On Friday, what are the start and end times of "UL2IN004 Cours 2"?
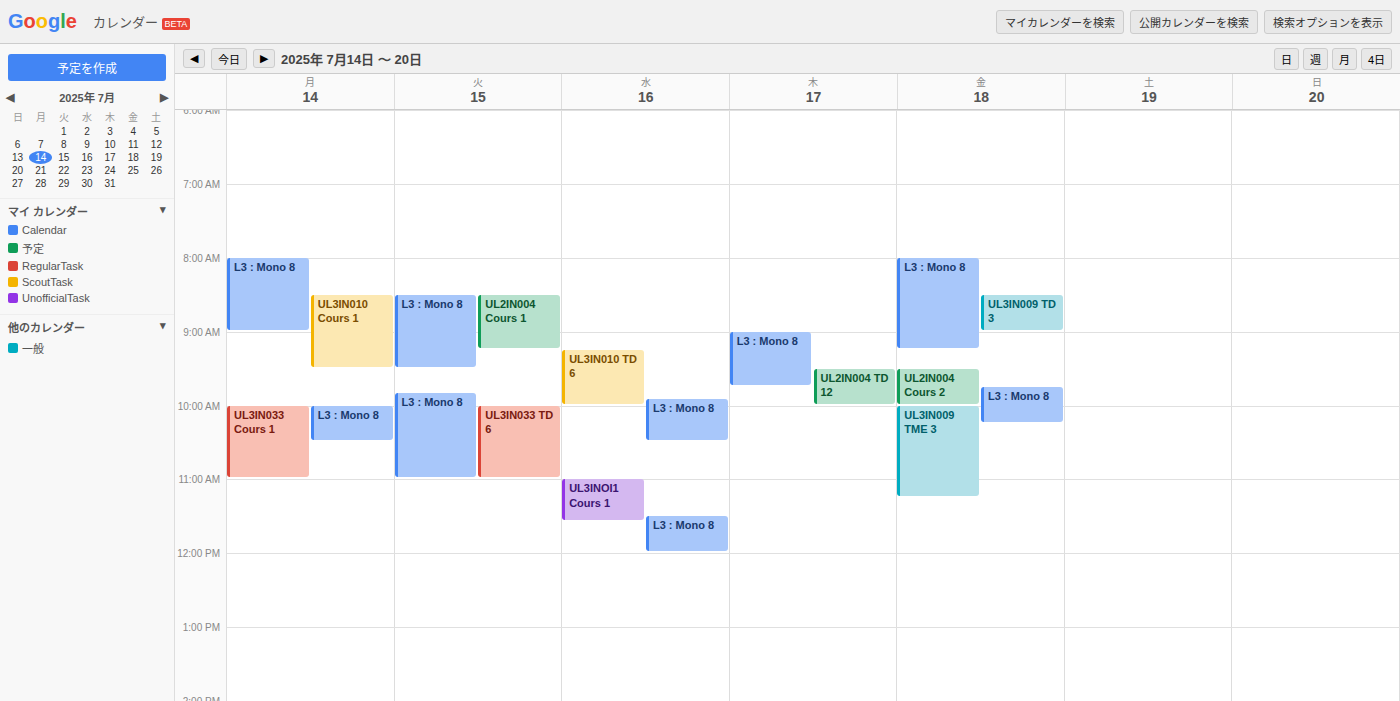
09:30 to 10:00